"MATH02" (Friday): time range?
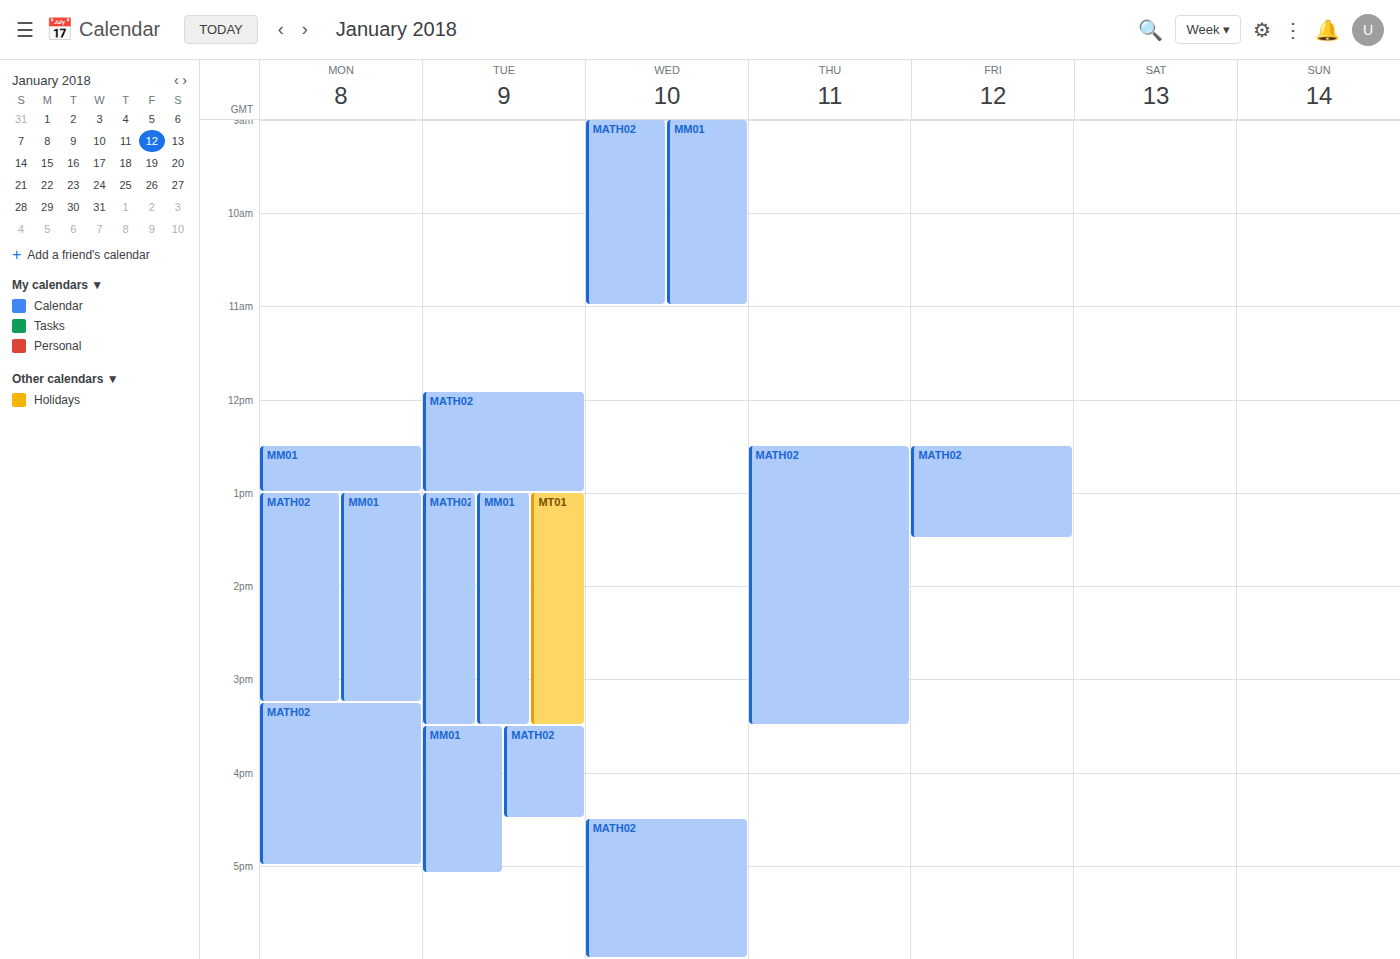
12:30 PM to 1:30 PM